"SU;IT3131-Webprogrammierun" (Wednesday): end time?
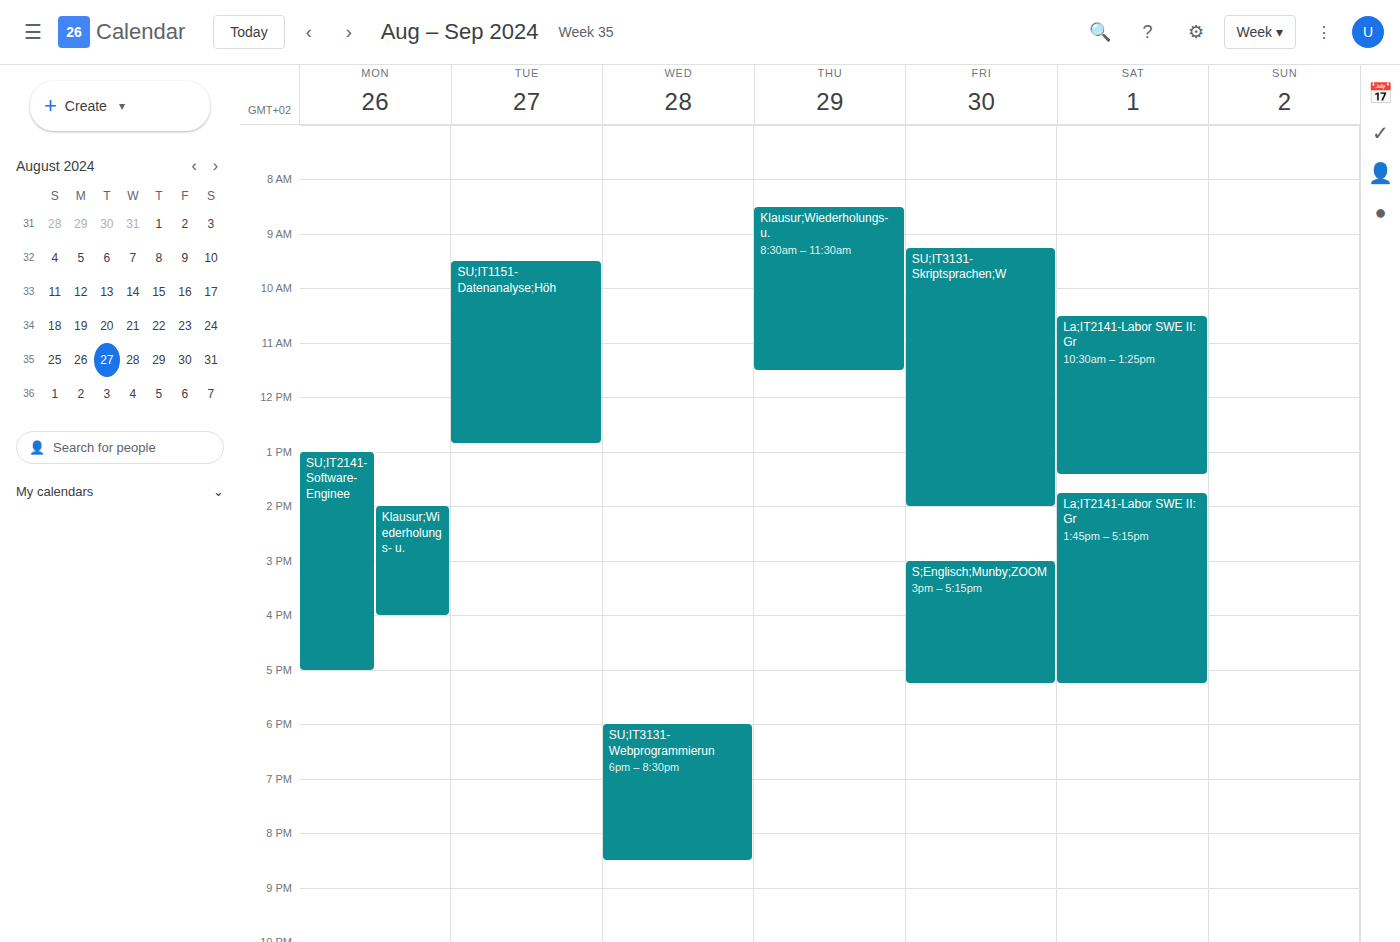
8:30 PM